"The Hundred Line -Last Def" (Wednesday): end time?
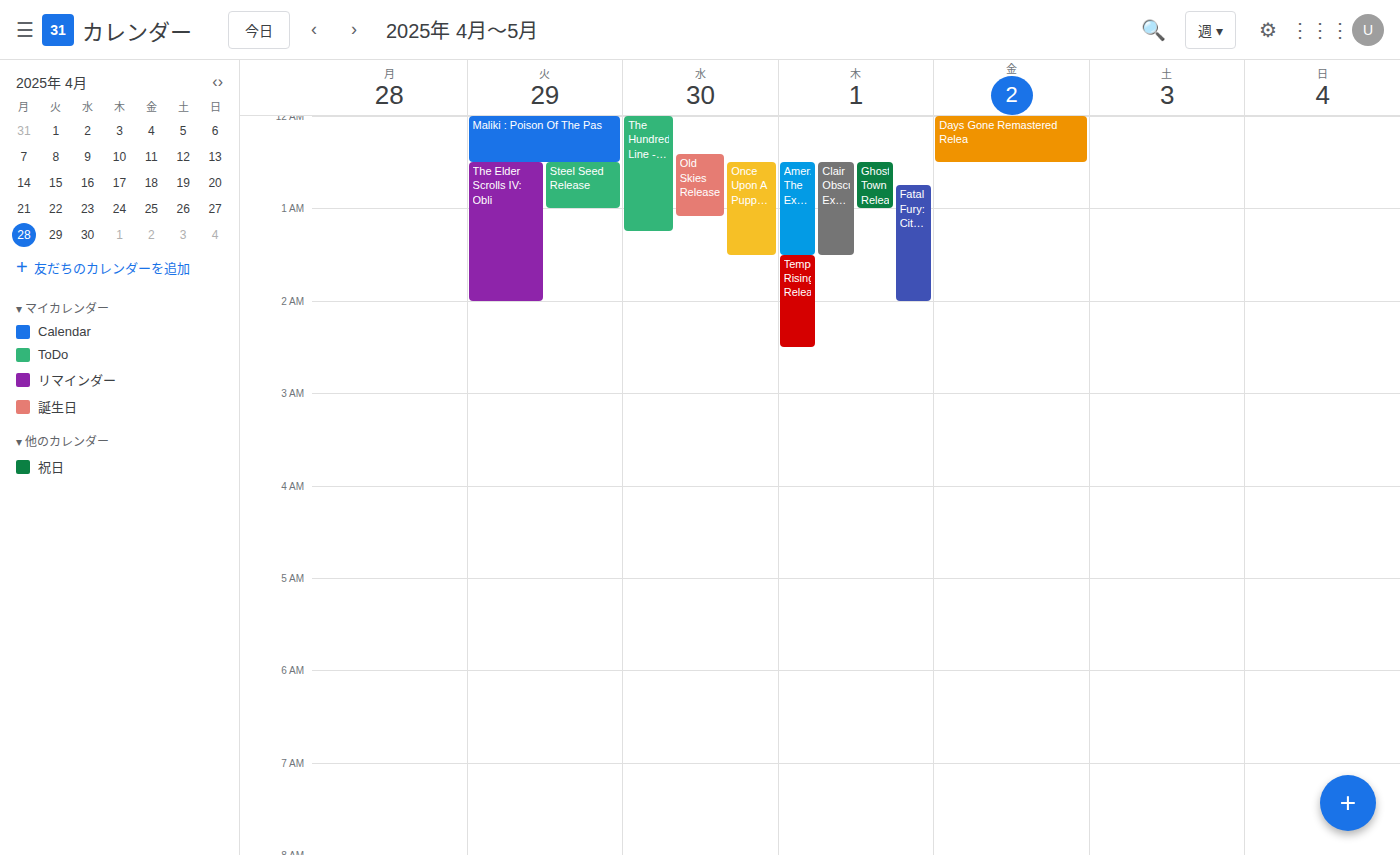
1:15 AM